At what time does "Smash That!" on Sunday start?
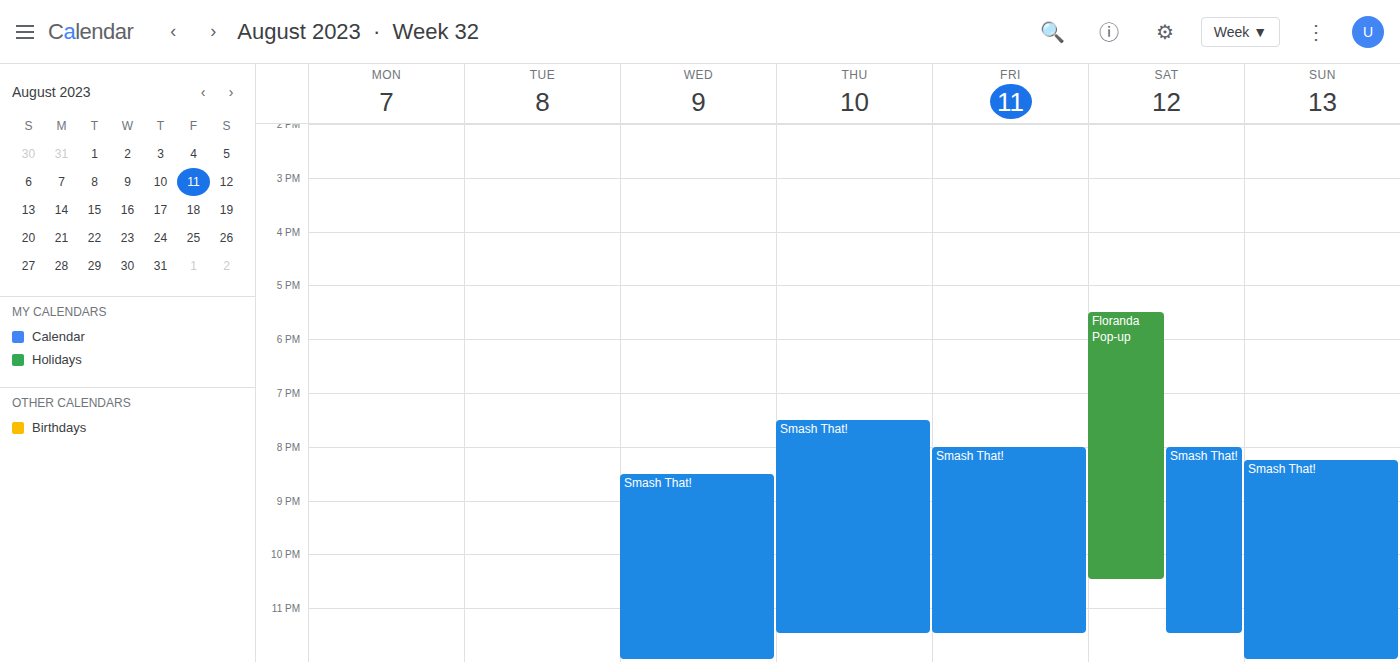
8:15 PM